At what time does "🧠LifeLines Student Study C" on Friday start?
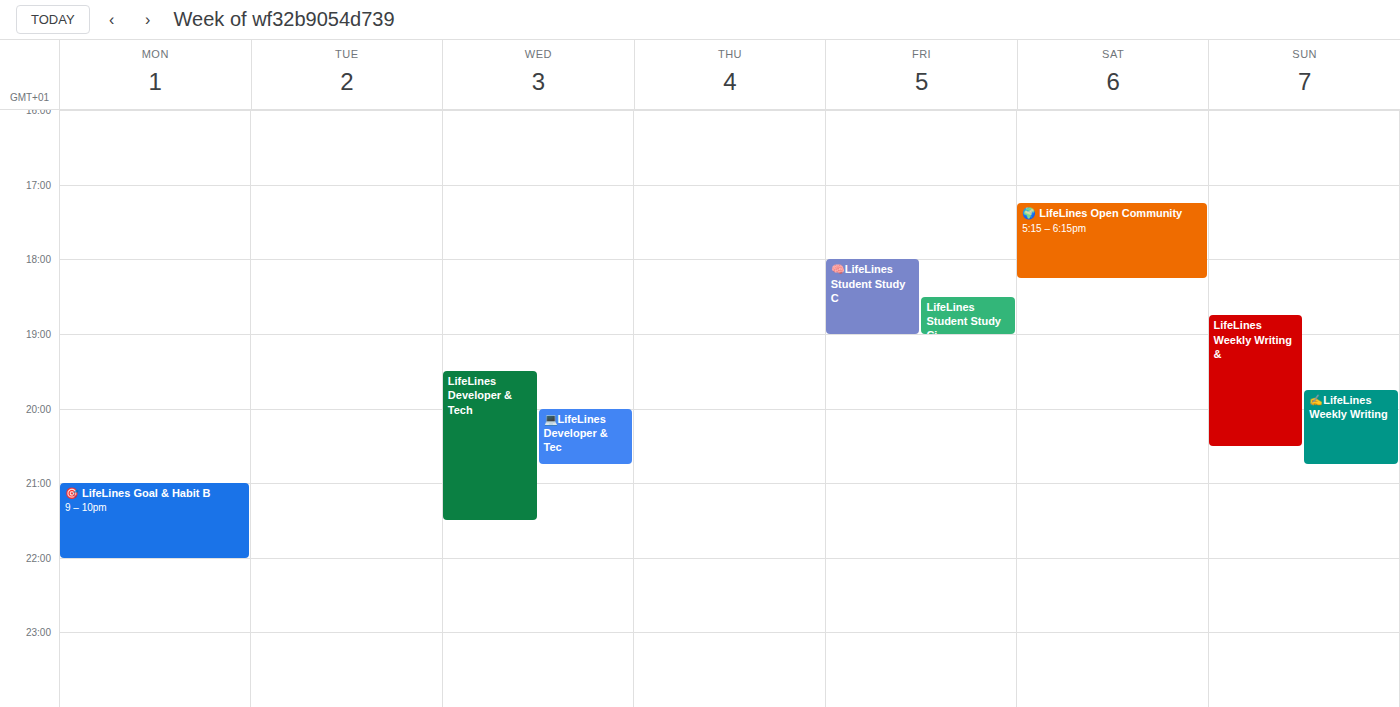
6:00 PM